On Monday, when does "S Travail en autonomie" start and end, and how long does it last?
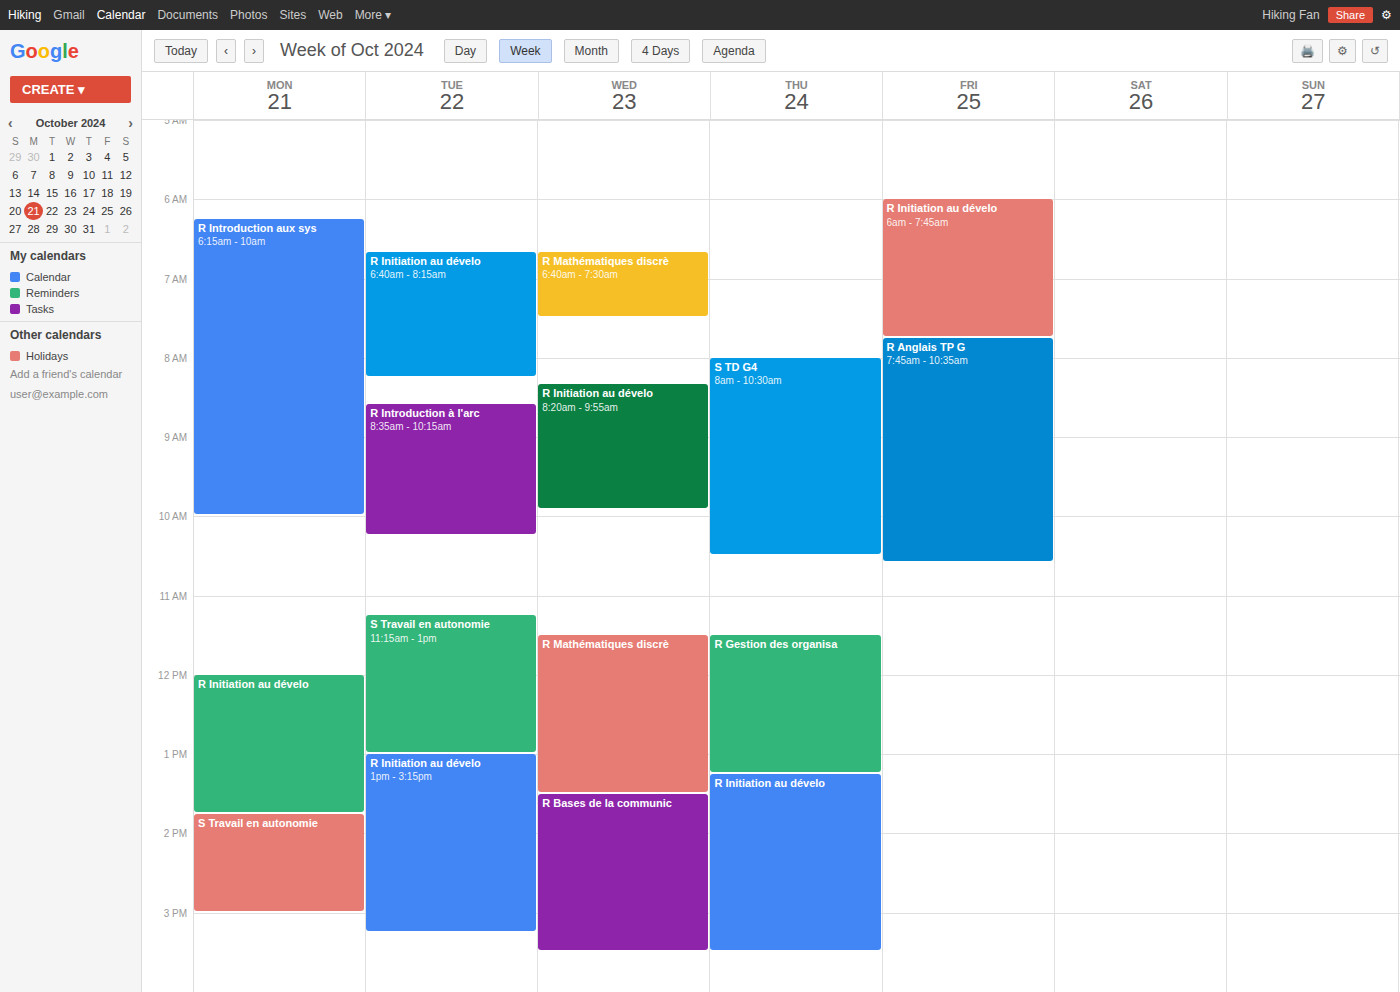
1:45 PM to 3:00 PM, 1 hour 15 minutes